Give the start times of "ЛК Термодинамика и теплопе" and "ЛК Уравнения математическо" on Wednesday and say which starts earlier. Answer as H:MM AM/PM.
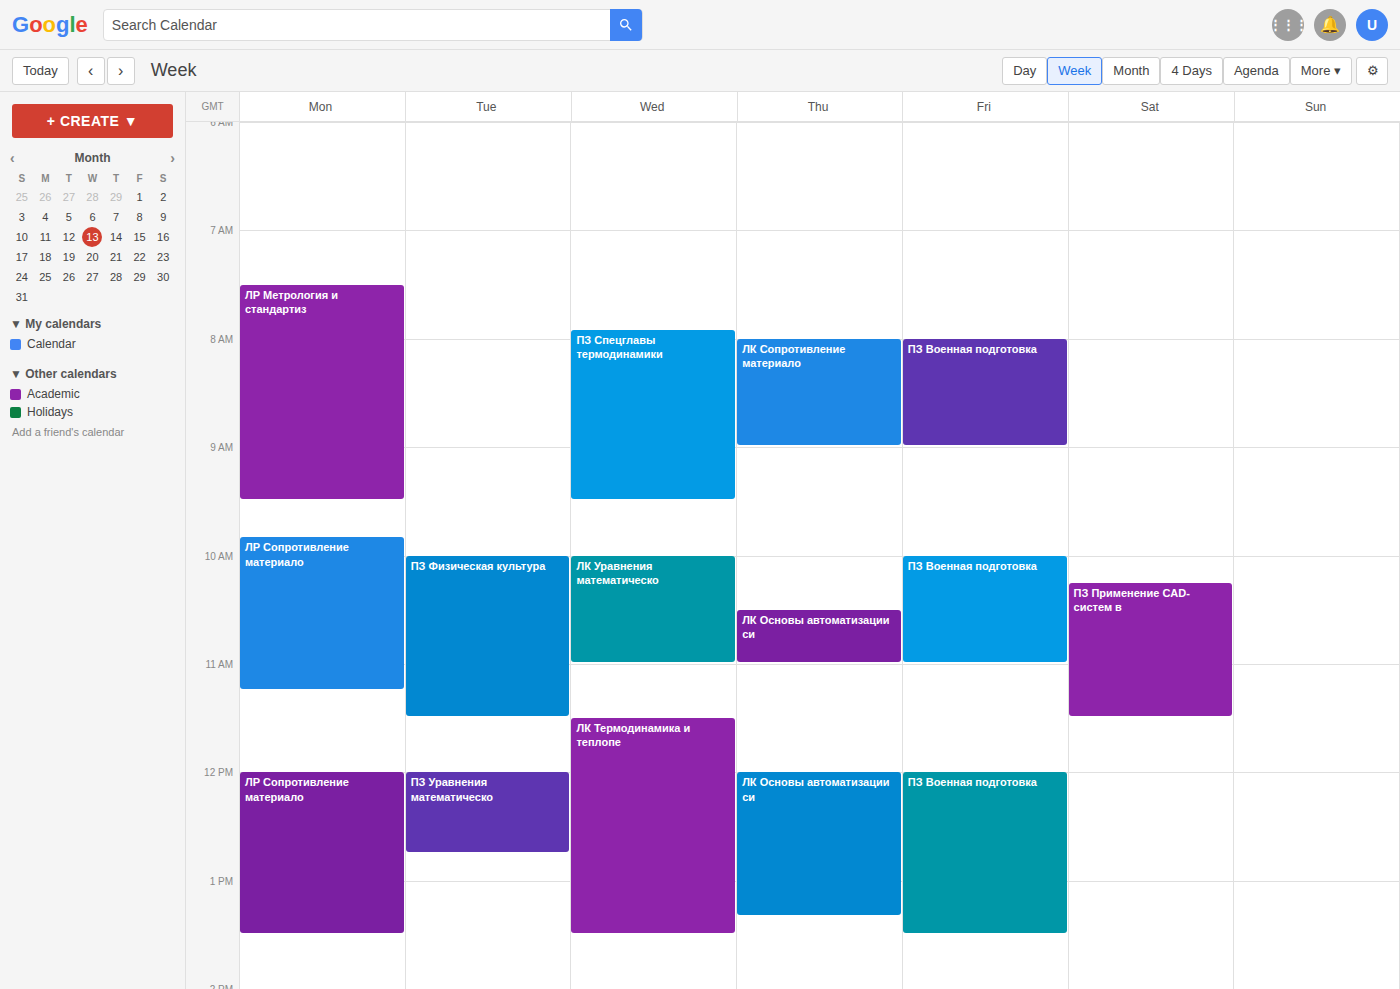
"ЛК Уравнения математическо" 10:00 AM; "ЛК Термодинамика и теплопе" 11:30 AM.